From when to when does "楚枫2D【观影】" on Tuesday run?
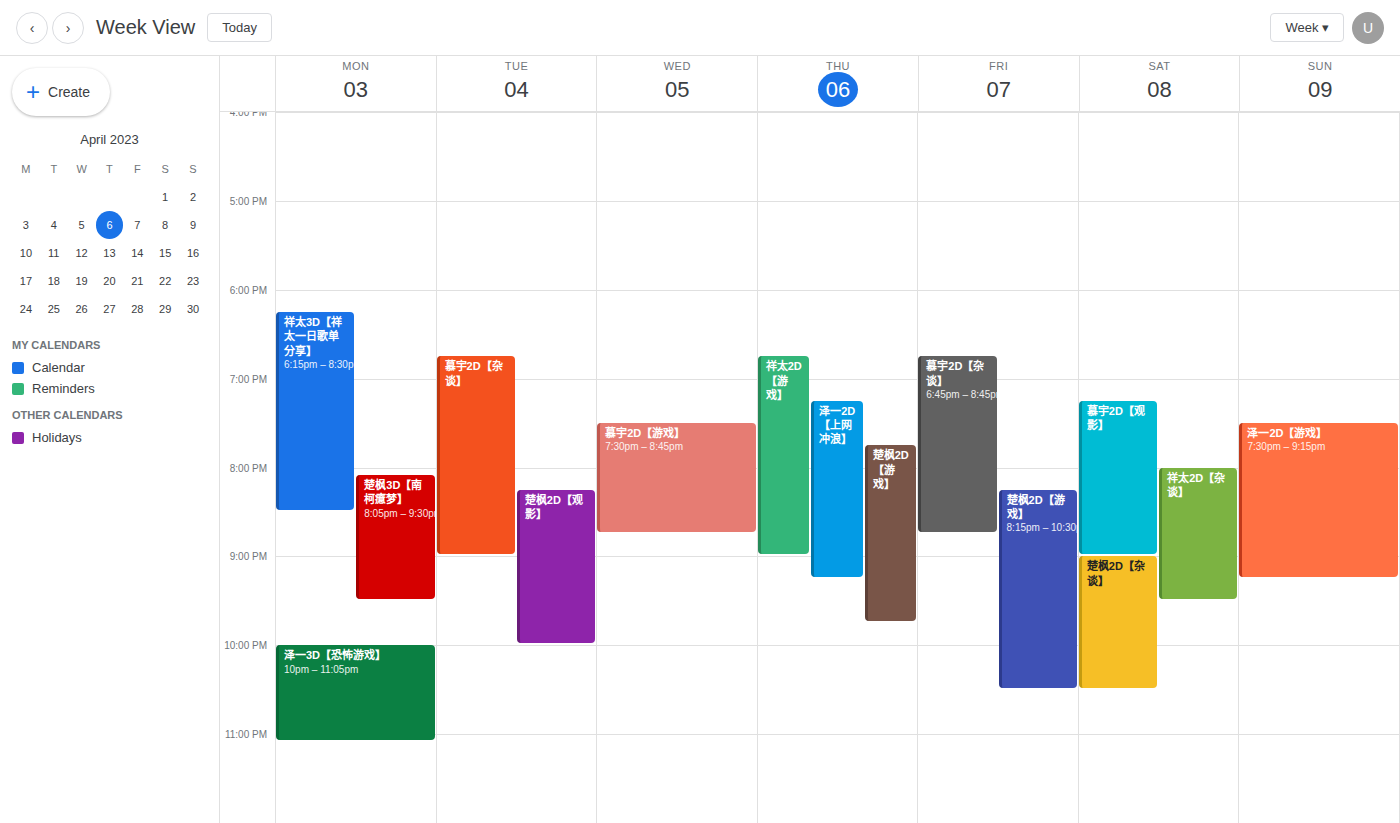
8:15 PM to 10:00 PM